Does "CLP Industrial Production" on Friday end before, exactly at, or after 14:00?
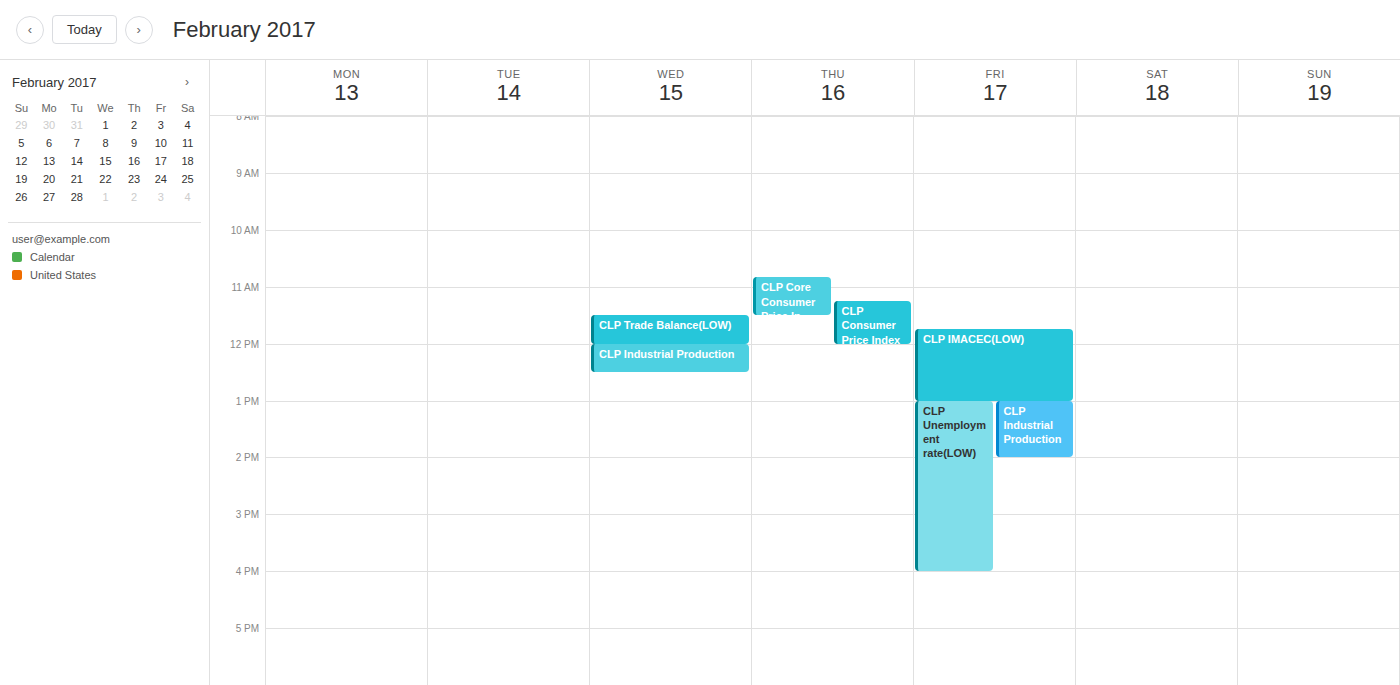
14:00 -- exactly at 14:00, on the 14:00 line.